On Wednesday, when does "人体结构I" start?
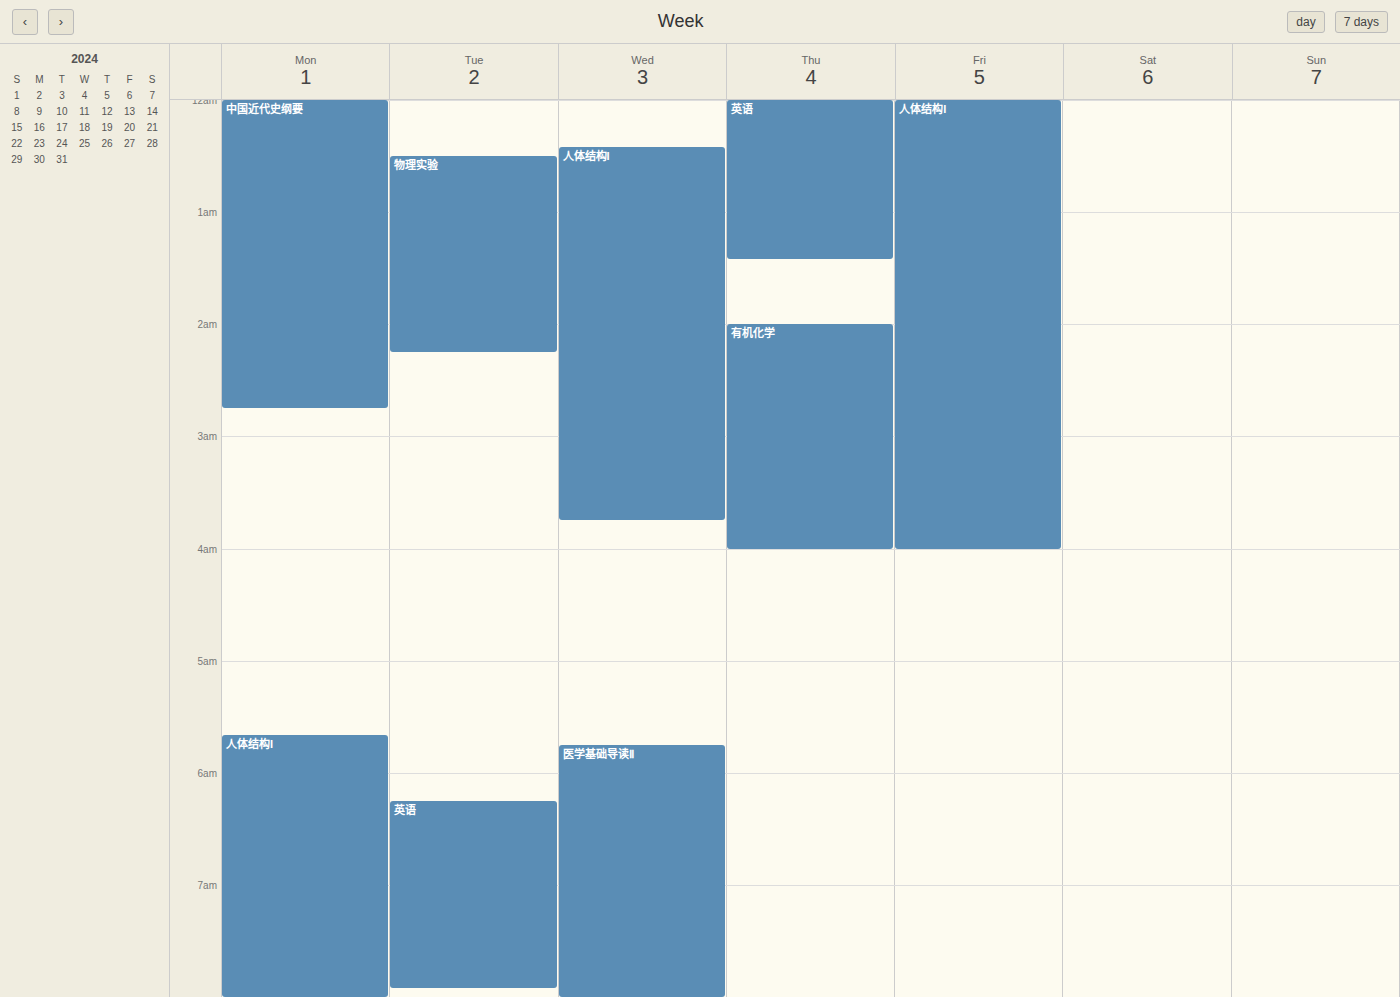
12:25 AM